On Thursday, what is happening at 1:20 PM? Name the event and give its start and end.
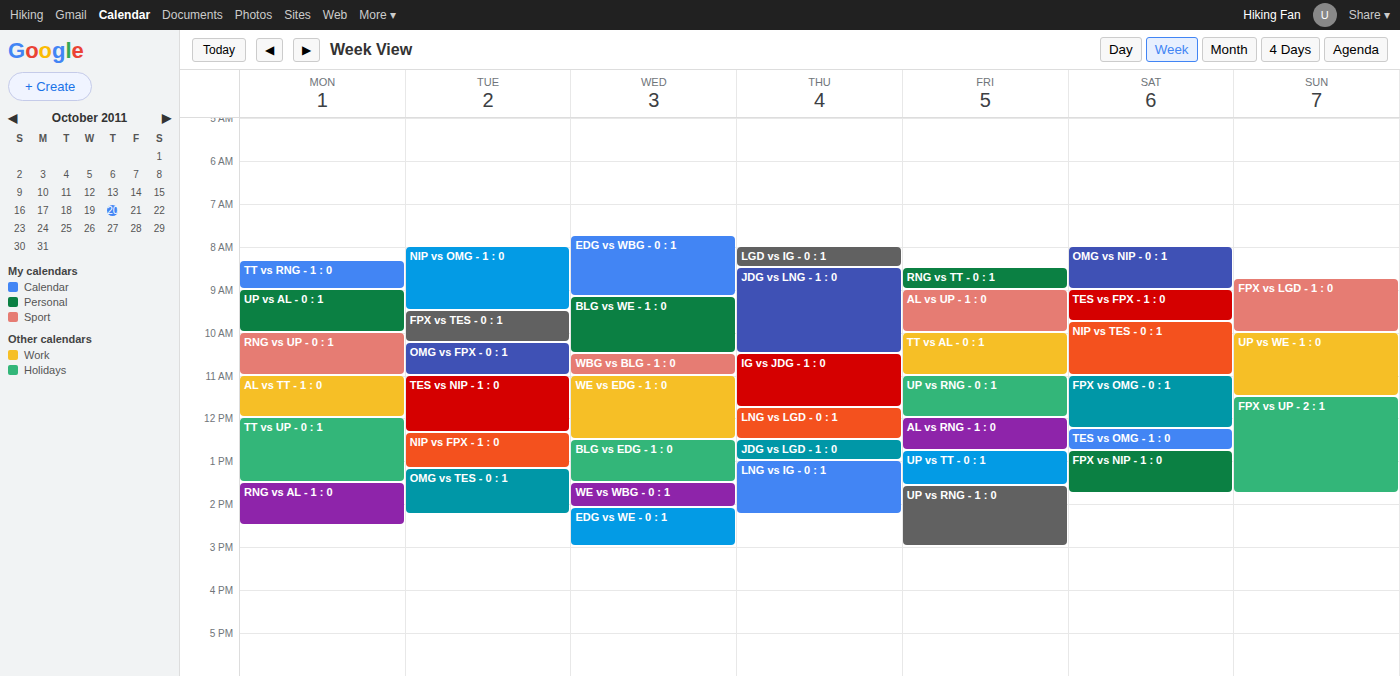
"LNG vs IG - 0 : 1", 1:00 PM to 2:15 PM